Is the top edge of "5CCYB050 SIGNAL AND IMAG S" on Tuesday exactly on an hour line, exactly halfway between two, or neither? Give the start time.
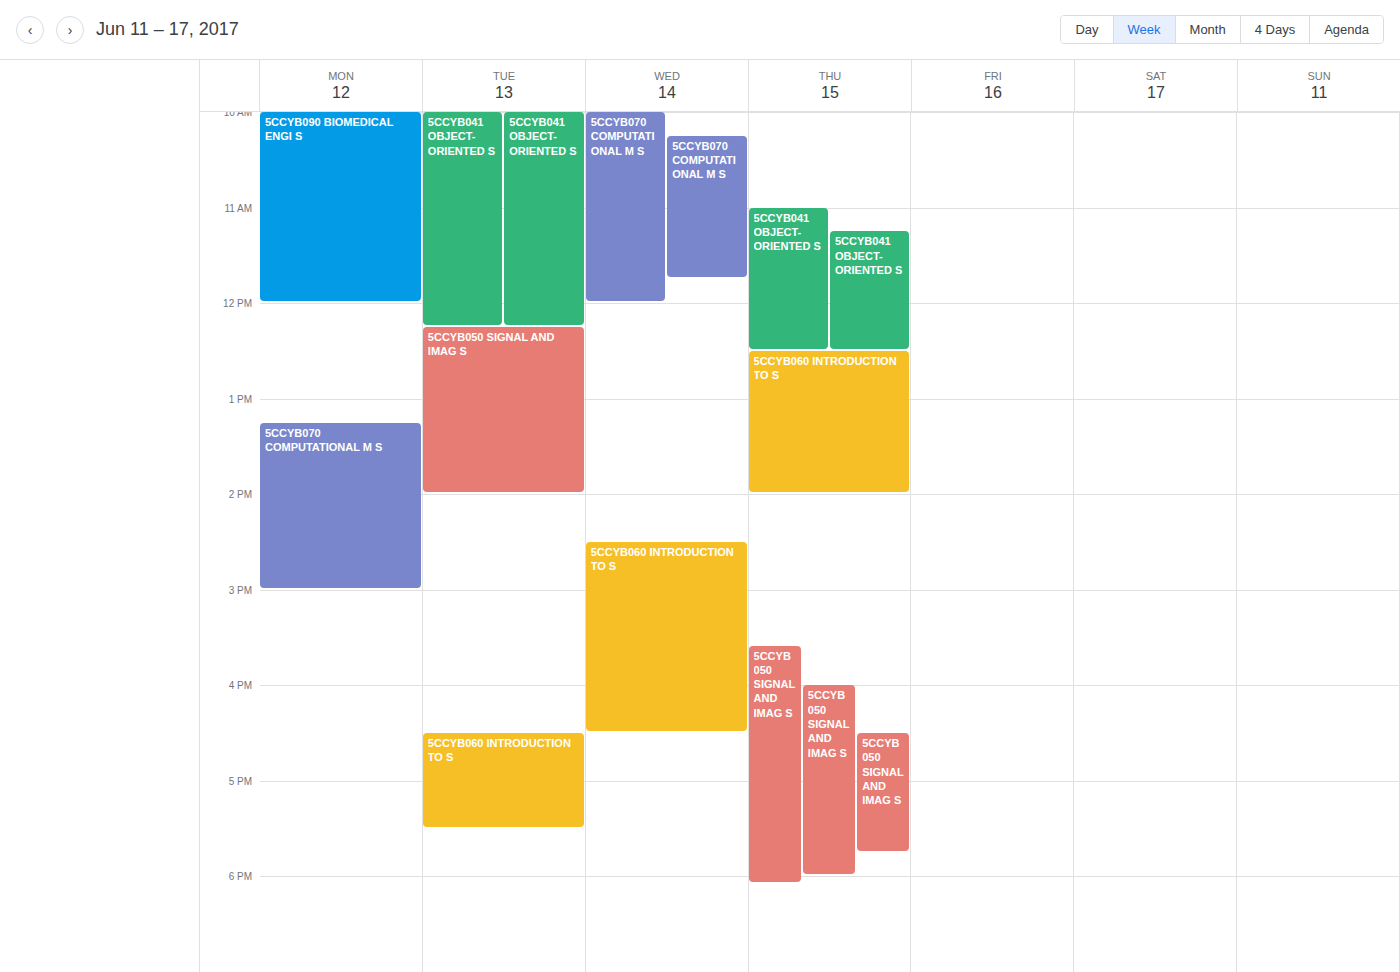
12:15 PM -- neither: a quarter of the way from the 12 PM line to the 1 PM line.